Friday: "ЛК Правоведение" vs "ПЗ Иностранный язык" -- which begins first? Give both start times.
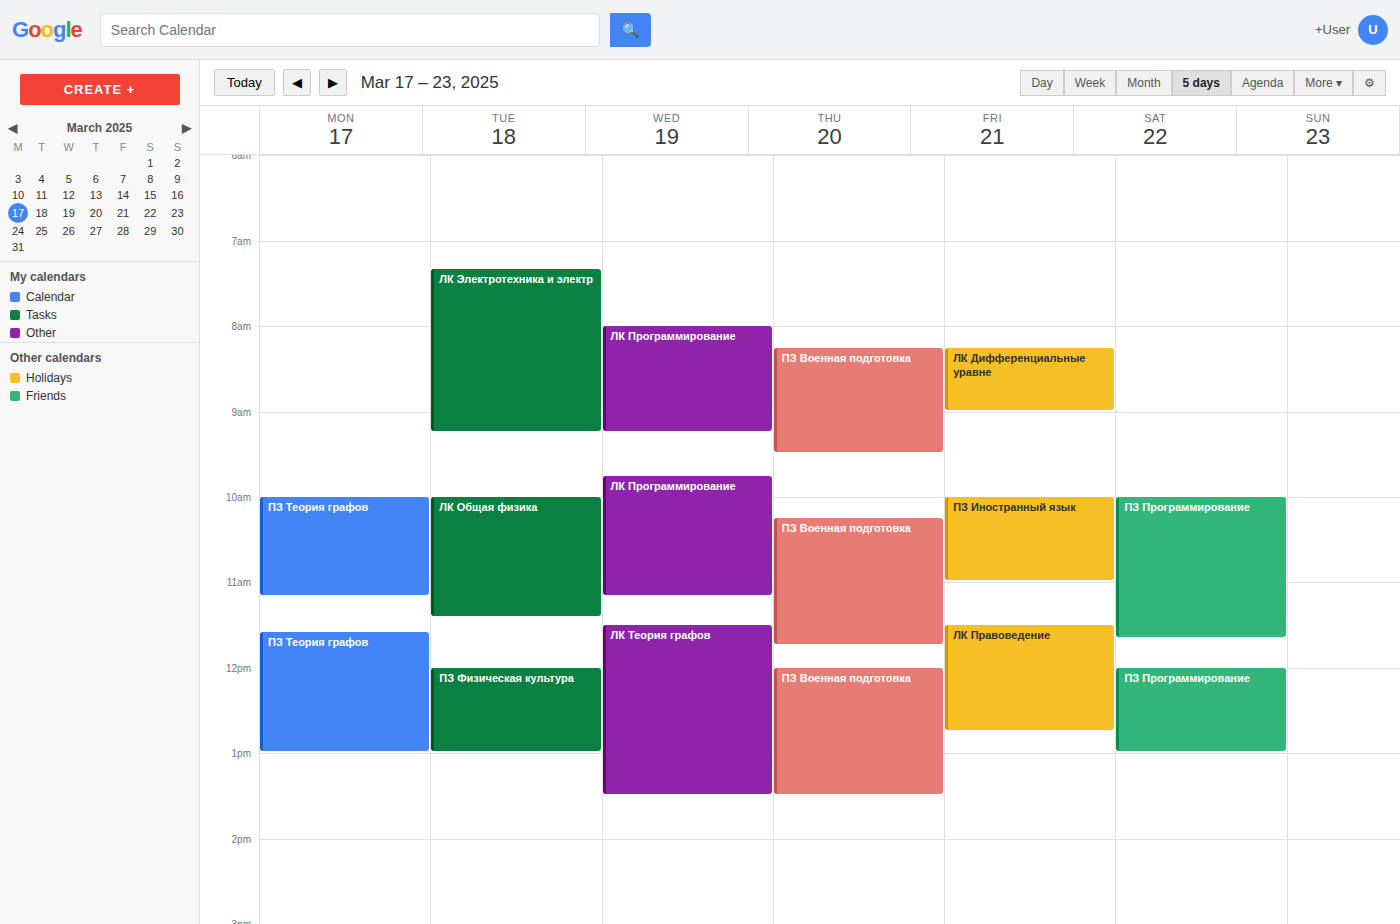
"ПЗ Иностранный язык" 10:00 AM; "ЛК Правоведение" 11:30 AM.